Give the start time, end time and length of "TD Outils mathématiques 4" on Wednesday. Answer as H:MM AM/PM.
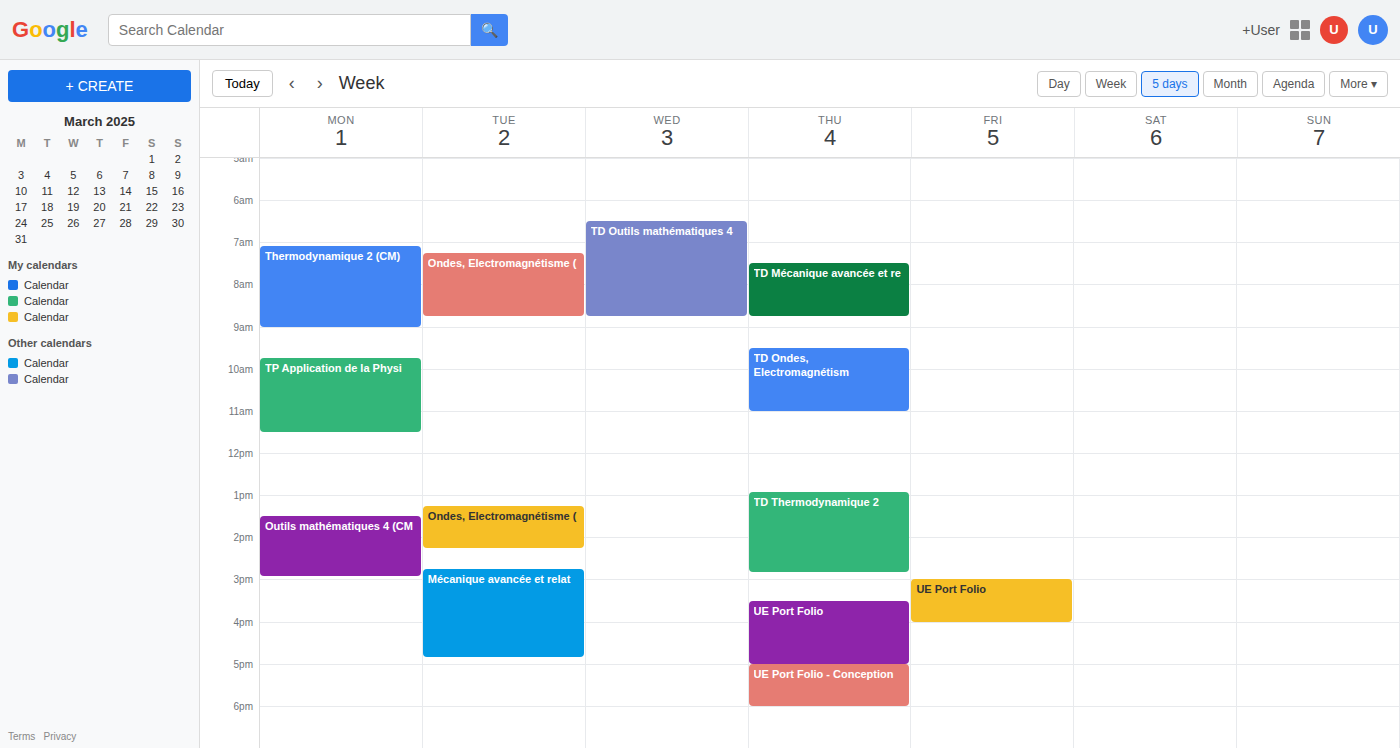
6:30 AM to 8:45 AM, 2 hours 15 minutes